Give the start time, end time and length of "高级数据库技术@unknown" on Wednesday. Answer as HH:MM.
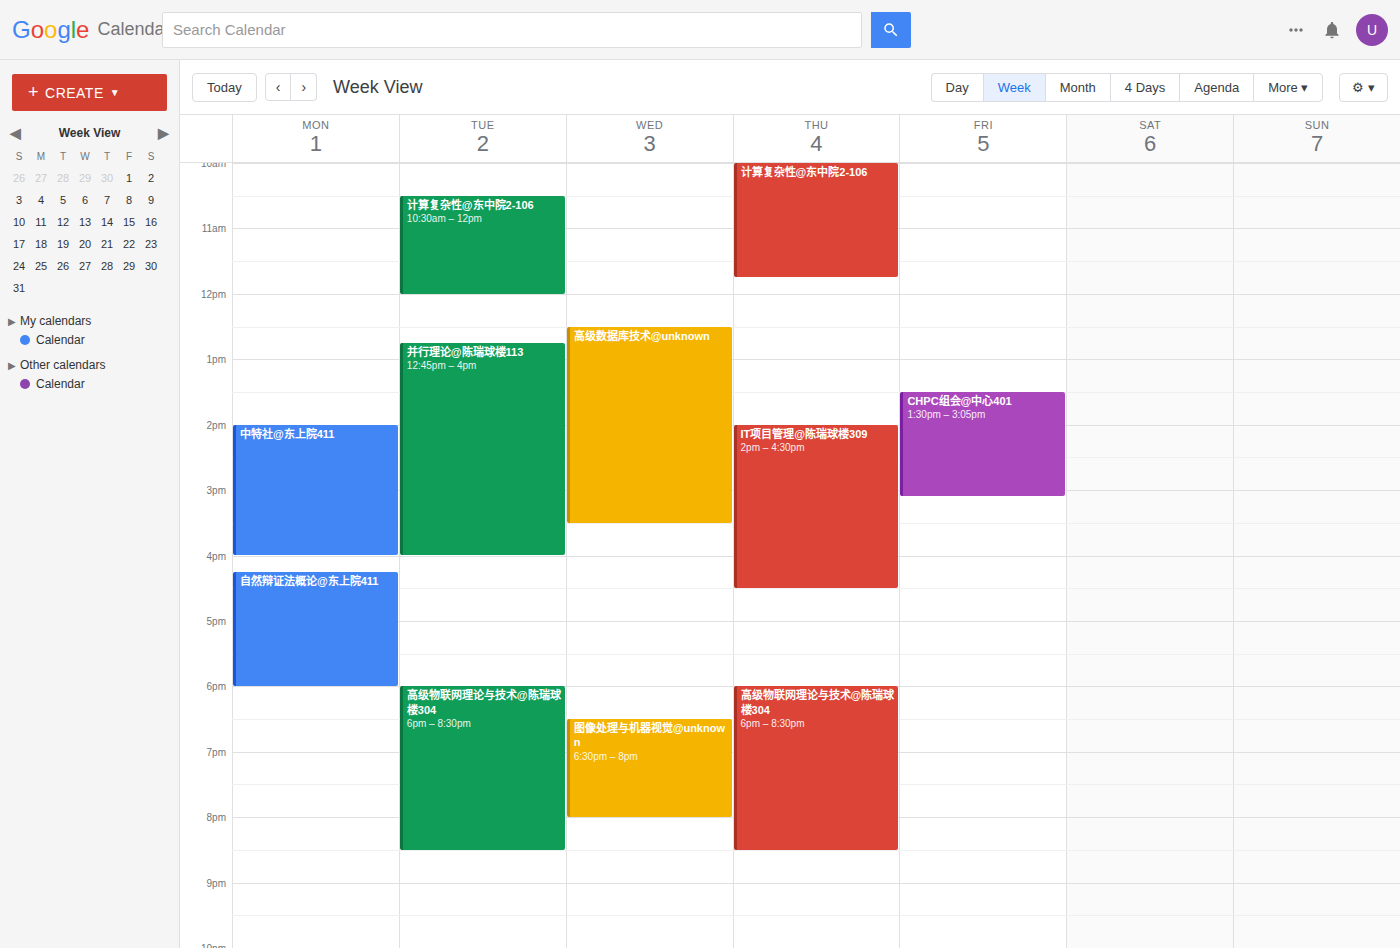
12:30 to 15:30, 3 hours